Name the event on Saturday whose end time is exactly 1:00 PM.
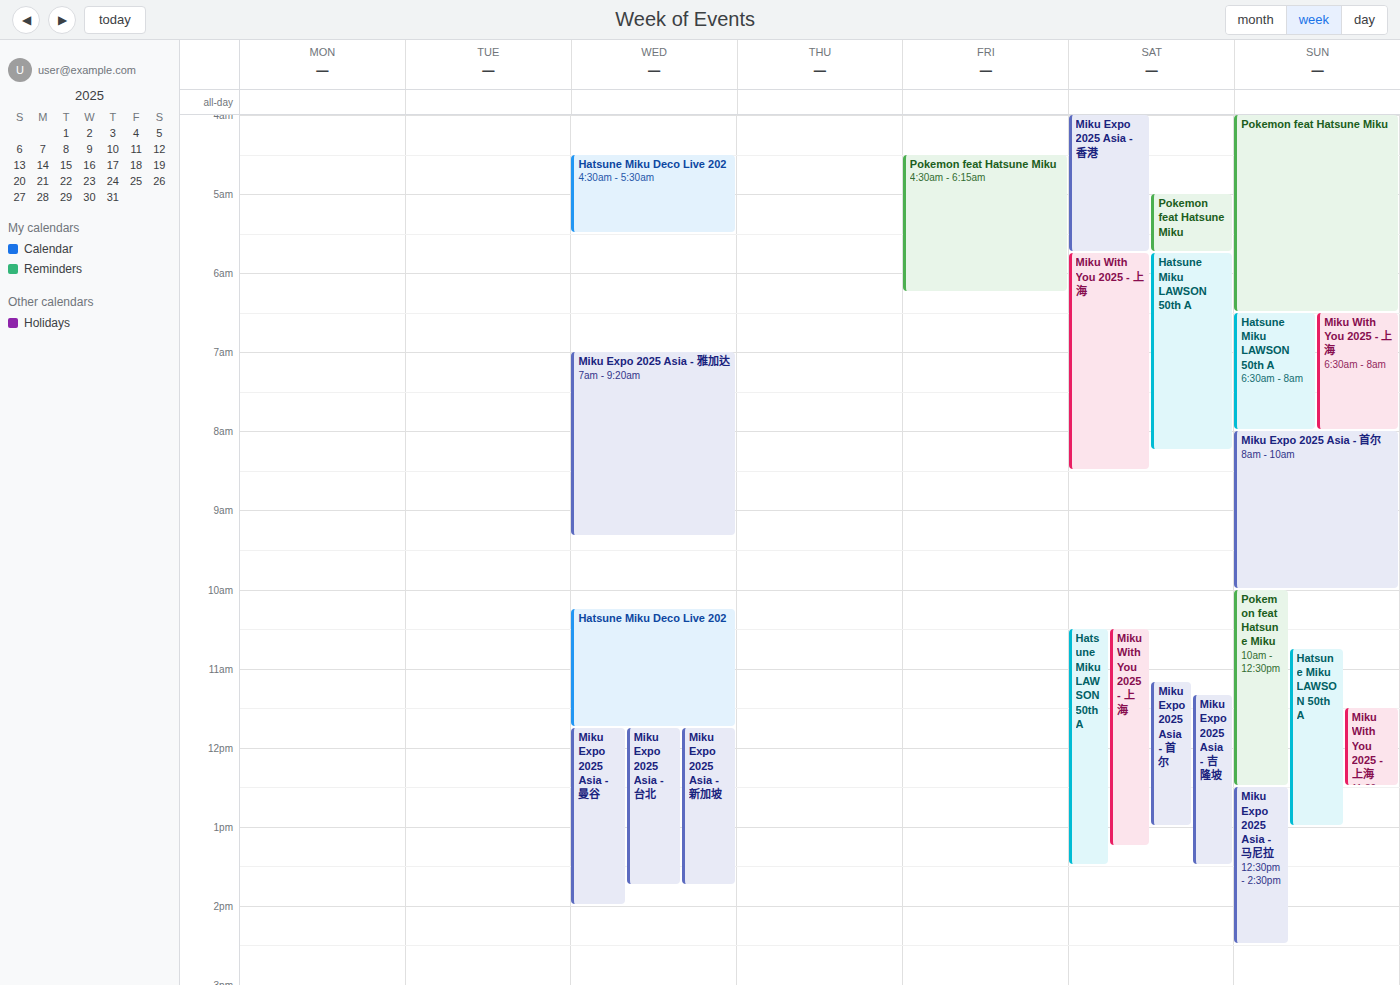
"Miku Expo 2025 Asia - 首尔"